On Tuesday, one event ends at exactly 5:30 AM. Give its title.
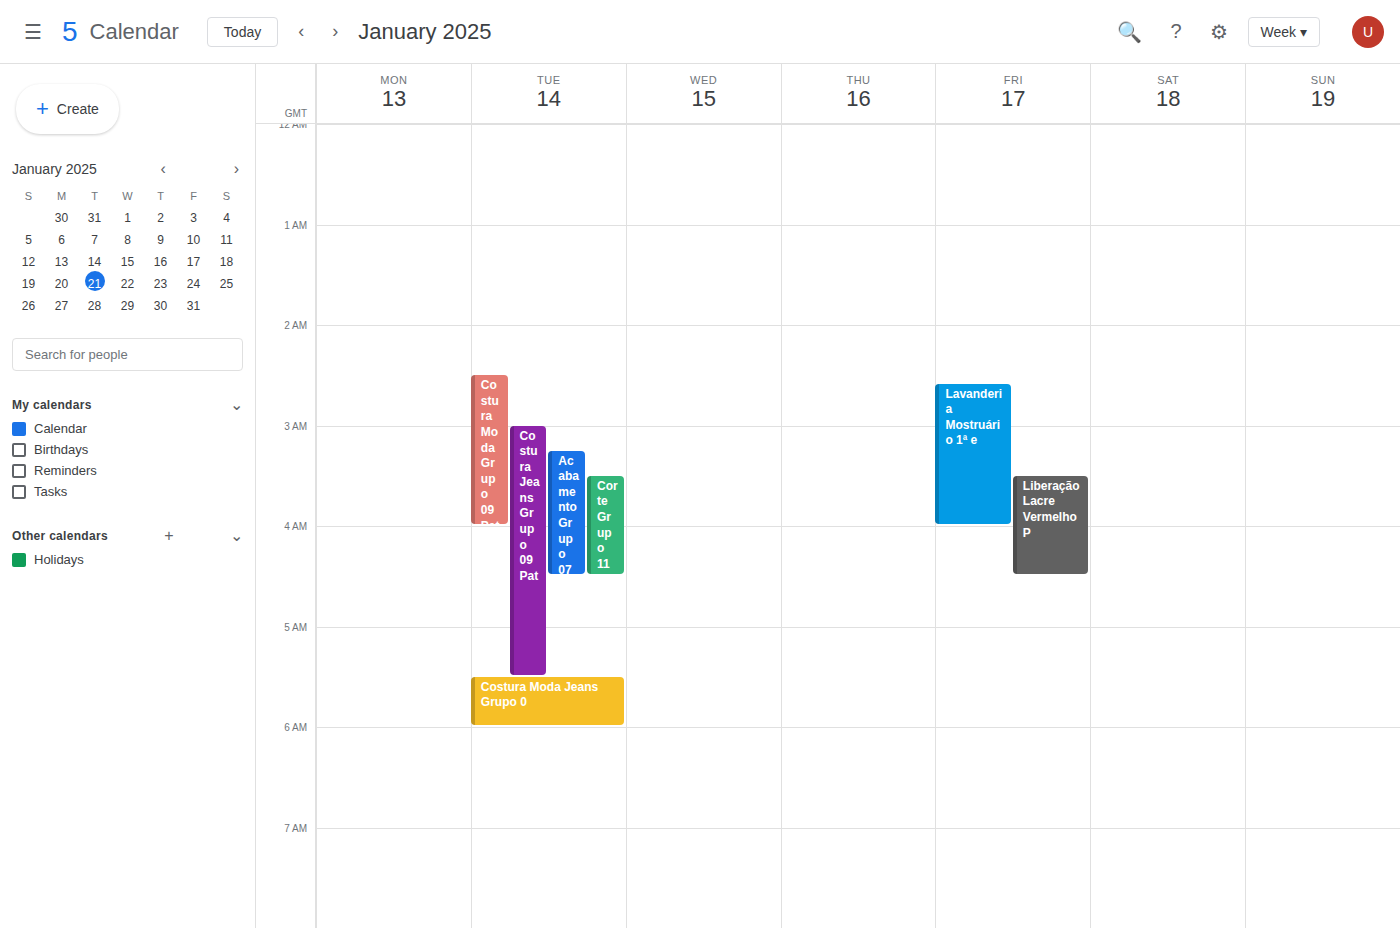
"Costura Jeans Grupo 09 Pat"